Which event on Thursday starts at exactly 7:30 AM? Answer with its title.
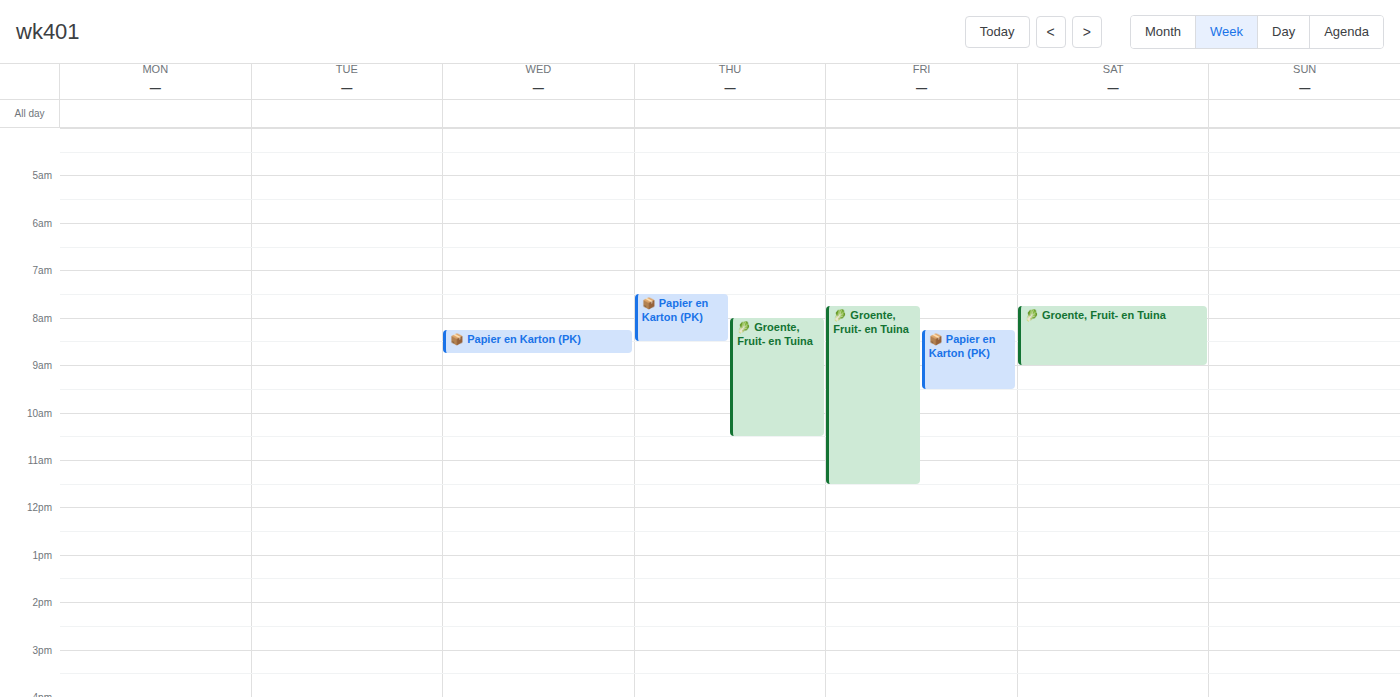
"📦 Papier en Karton (PK)"